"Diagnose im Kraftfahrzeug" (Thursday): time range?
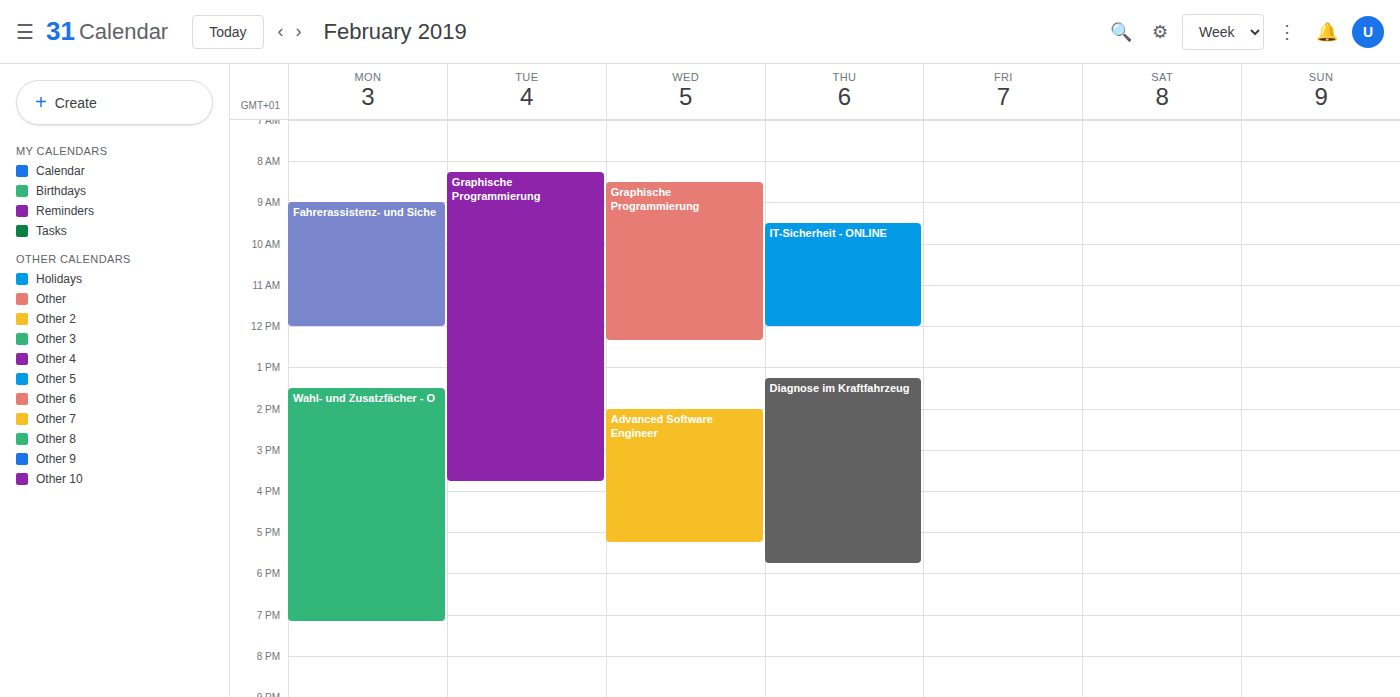
1:15 PM to 5:45 PM